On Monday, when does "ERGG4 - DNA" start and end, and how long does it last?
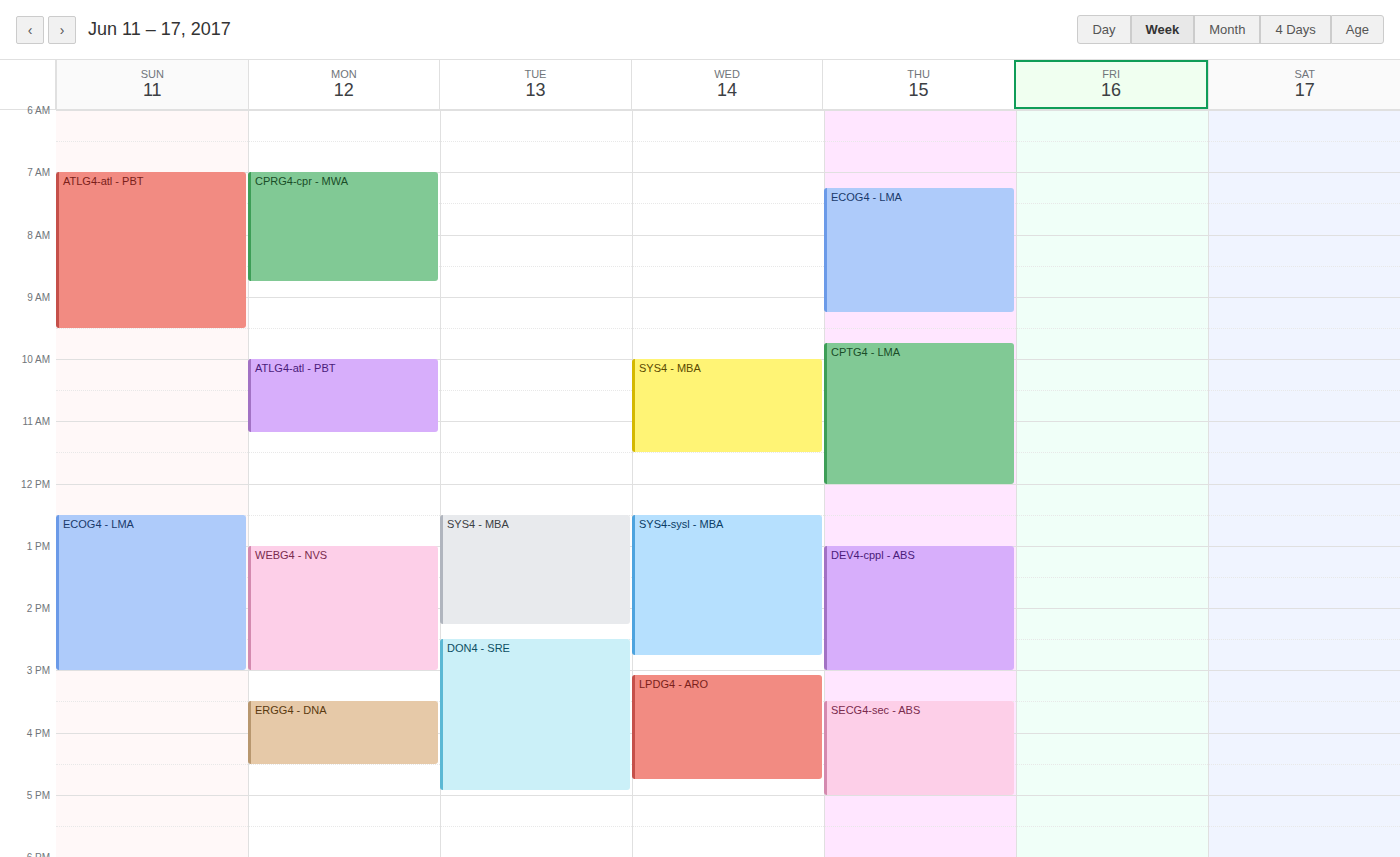
15:30 to 16:30, 1 hour